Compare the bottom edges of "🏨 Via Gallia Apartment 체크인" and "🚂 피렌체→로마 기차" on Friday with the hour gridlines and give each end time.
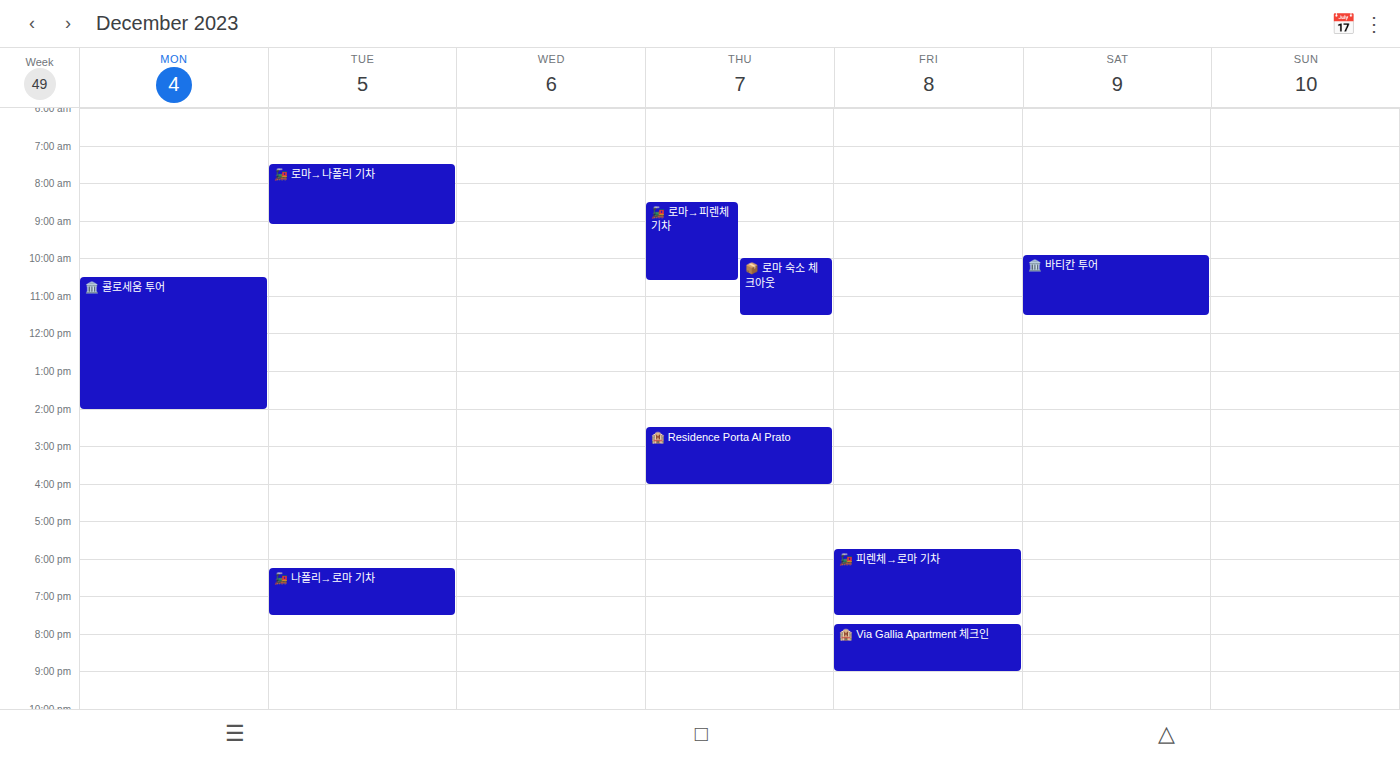
"🏨 Via Gallia Apartment 체크인": 9:00 PM, exactly on the 9 PM line. "🚂 피렌체→로마 기차": 7:30 PM, halfway between the 7 PM and 8 PM lines.